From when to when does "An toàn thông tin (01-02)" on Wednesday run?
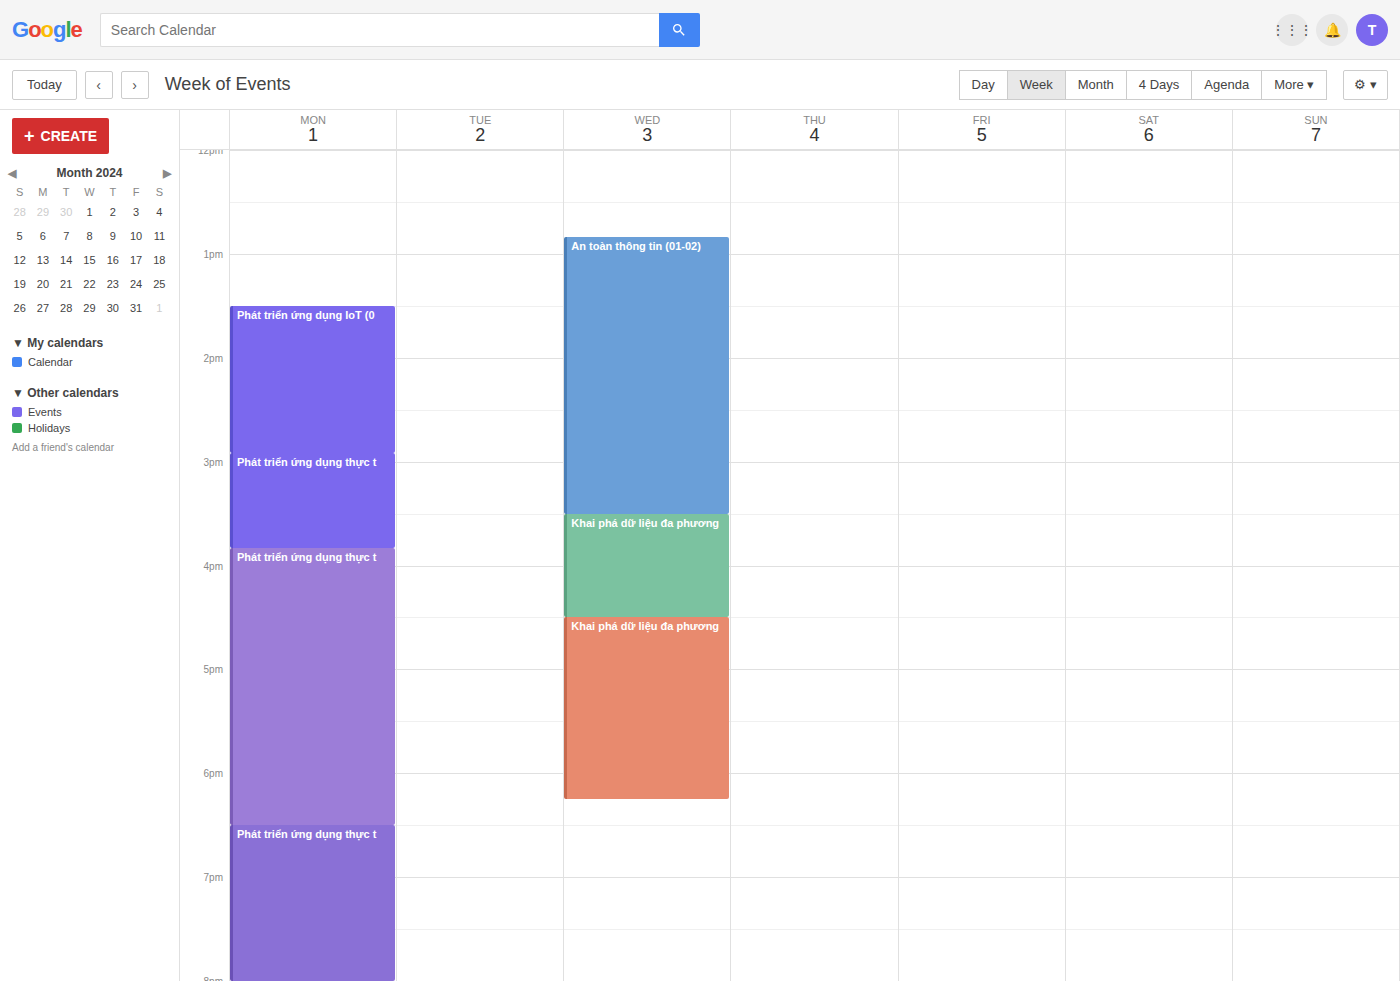
12:50 PM to 3:30 PM